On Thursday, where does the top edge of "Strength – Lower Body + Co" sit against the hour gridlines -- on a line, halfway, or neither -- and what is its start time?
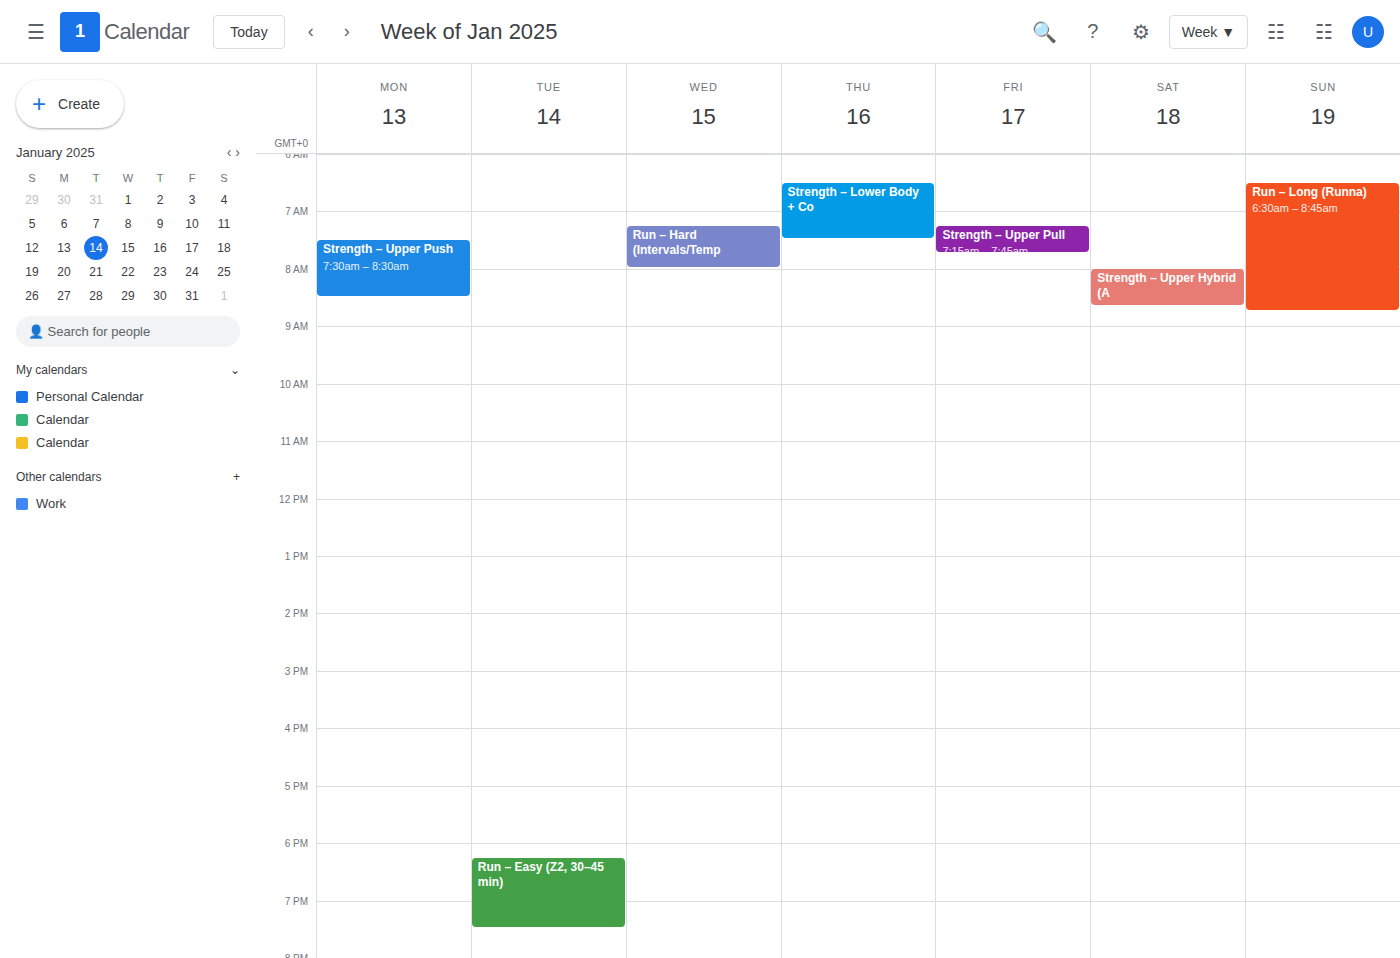
6:30 AM -- halfway between the 6 AM and 7 AM lines.